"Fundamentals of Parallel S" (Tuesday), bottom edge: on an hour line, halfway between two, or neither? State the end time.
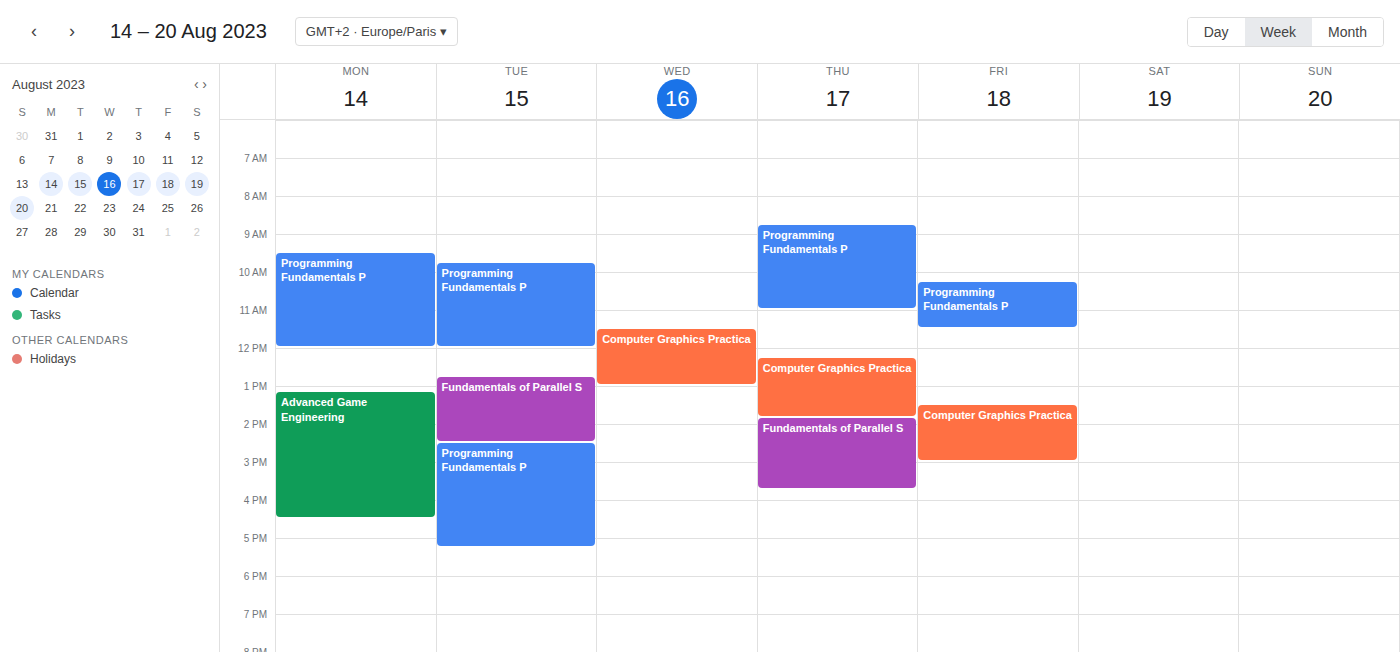
2:30 PM -- halfway between the 2 PM and 3 PM lines.